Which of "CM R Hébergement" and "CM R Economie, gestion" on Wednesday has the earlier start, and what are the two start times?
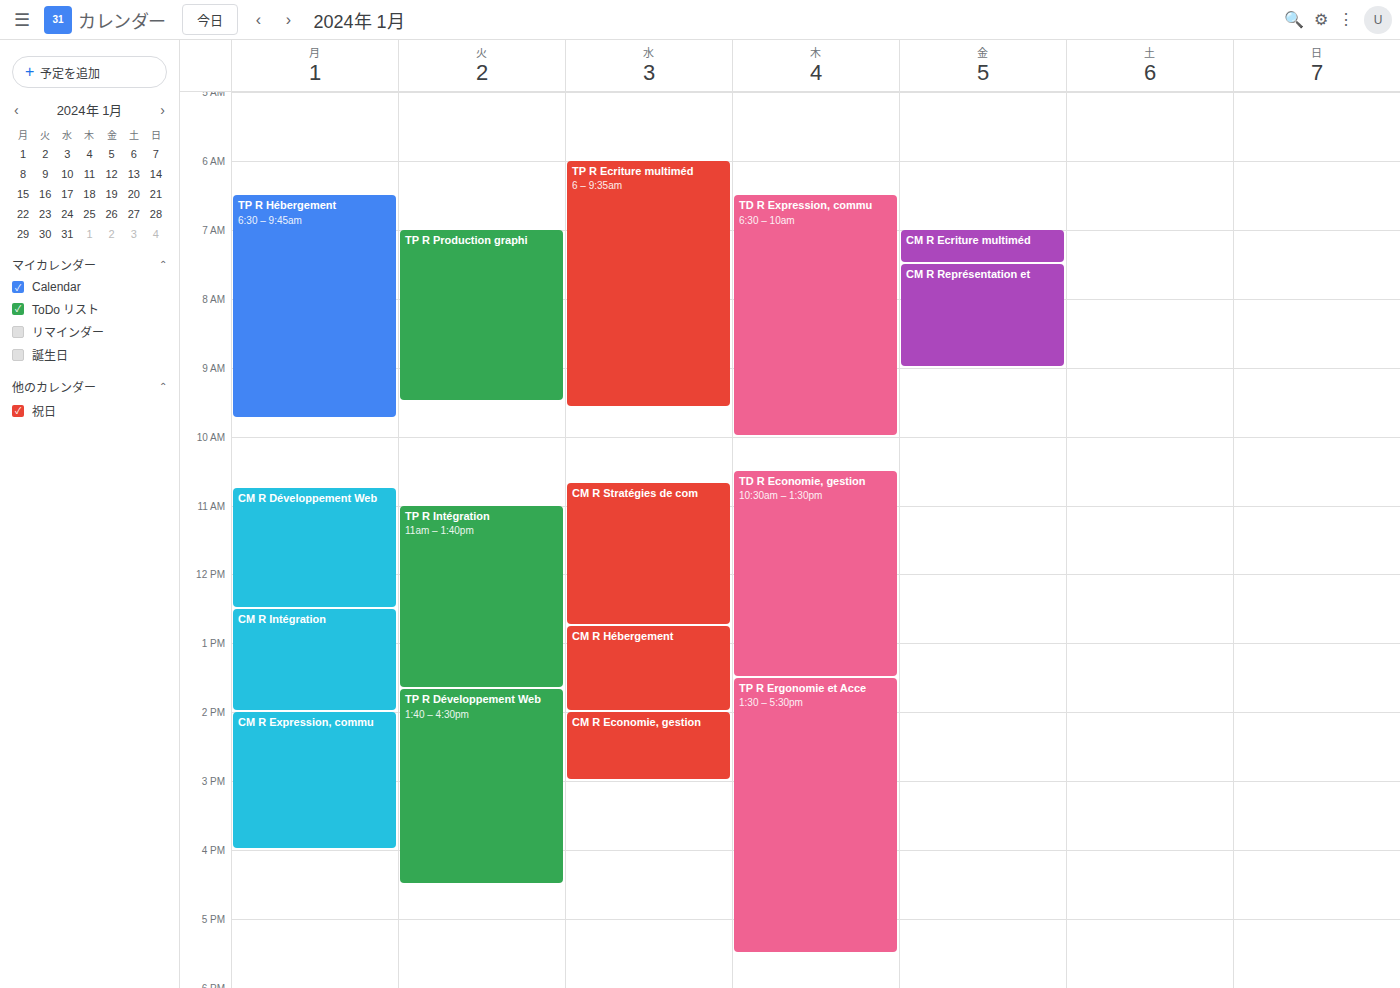
"CM R Hébergement" 12:45 PM; "CM R Economie, gestion" 2:00 PM.